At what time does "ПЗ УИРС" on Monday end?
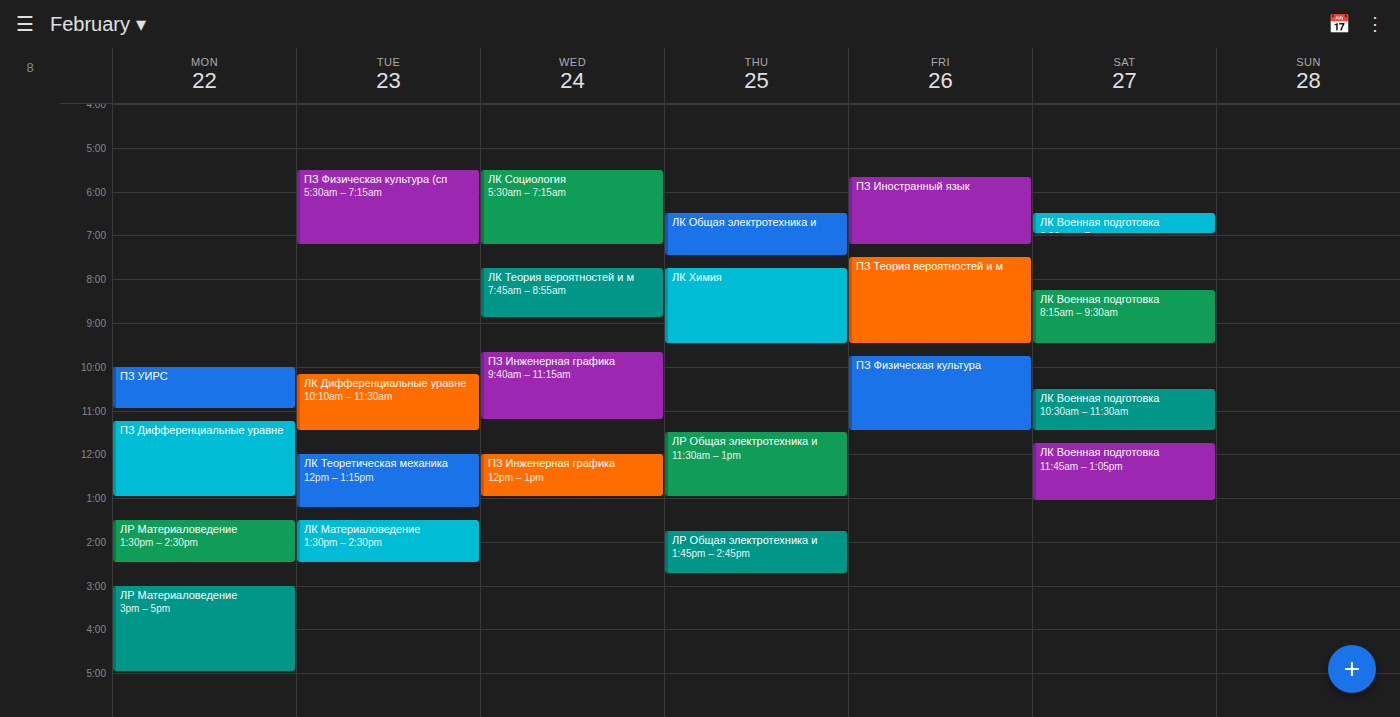
11:00 AM